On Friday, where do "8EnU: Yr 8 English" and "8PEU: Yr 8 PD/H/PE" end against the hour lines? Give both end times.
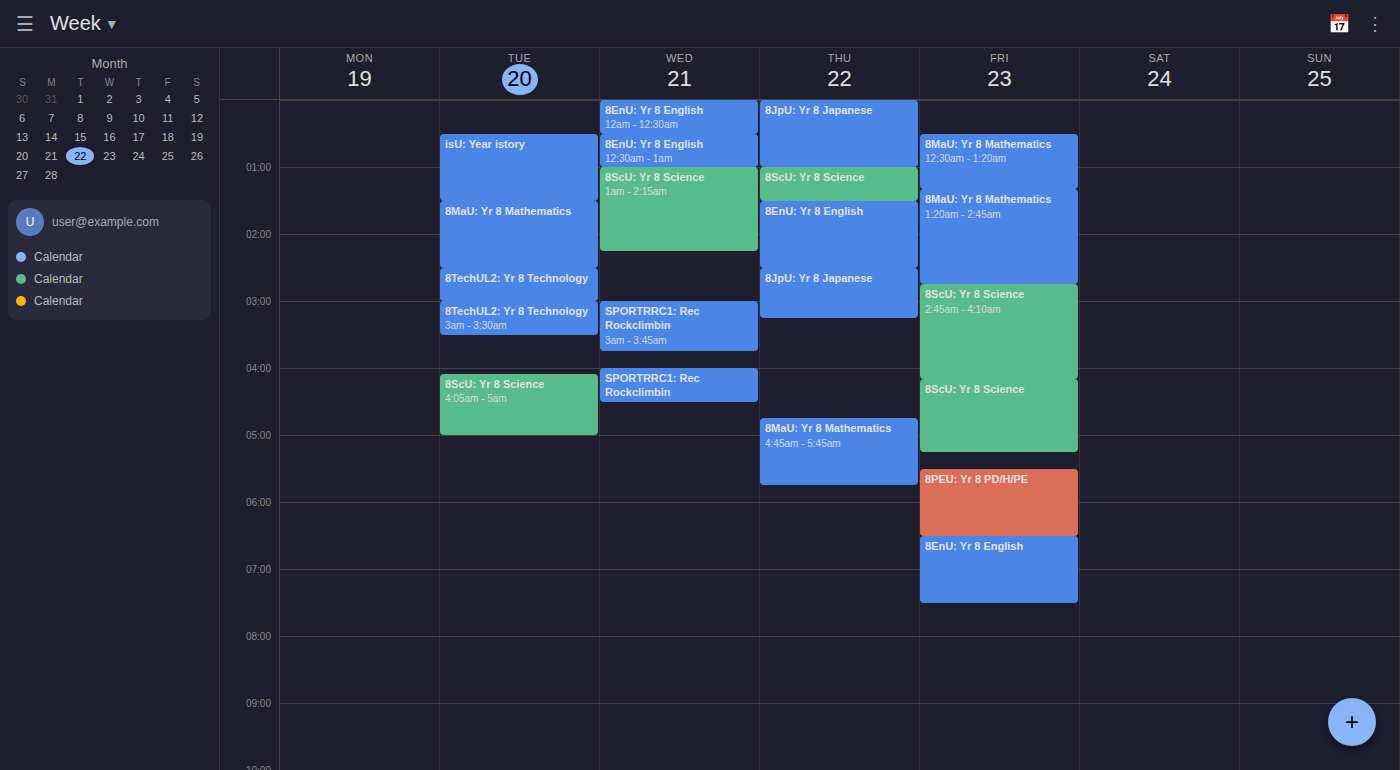
"8EnU: Yr 8 English": 7:30 AM, halfway between the 7 AM and 8 AM lines. "8PEU: Yr 8 PD/H/PE": 6:30 AM, halfway between the 6 AM and 7 AM lines.